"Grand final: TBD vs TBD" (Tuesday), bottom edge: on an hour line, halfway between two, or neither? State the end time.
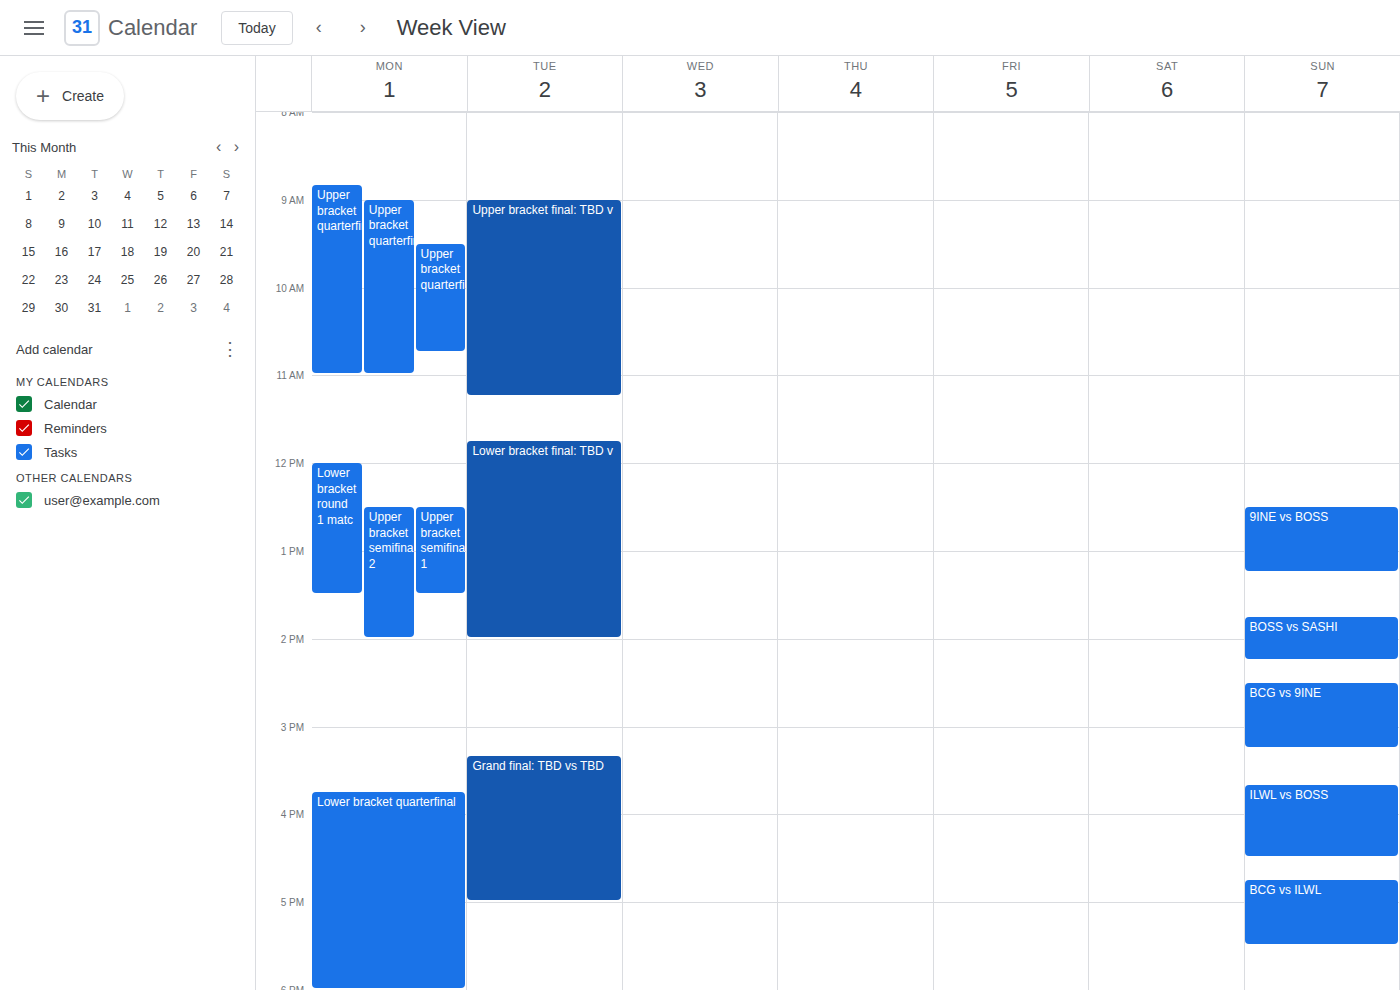
5:00 PM -- exactly on the 5 PM line.